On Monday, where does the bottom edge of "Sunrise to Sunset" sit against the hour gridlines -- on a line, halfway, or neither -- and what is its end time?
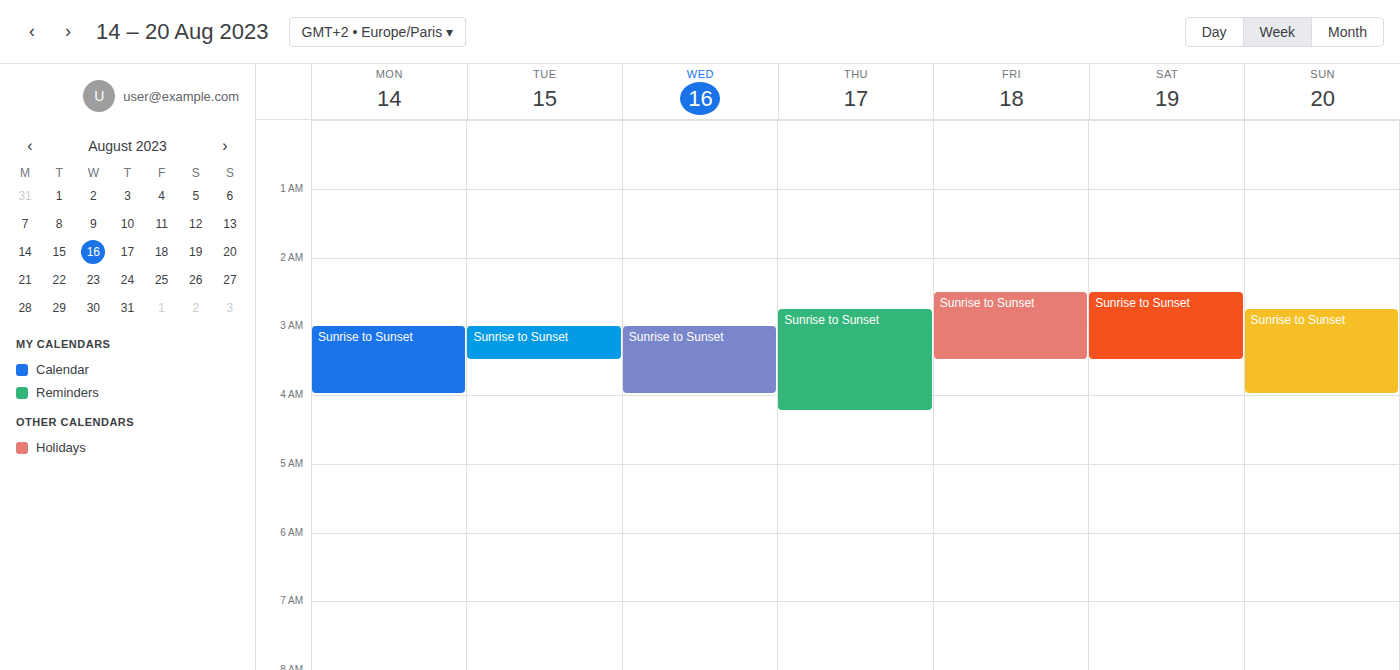
4:00 AM -- exactly on the 4 AM line.